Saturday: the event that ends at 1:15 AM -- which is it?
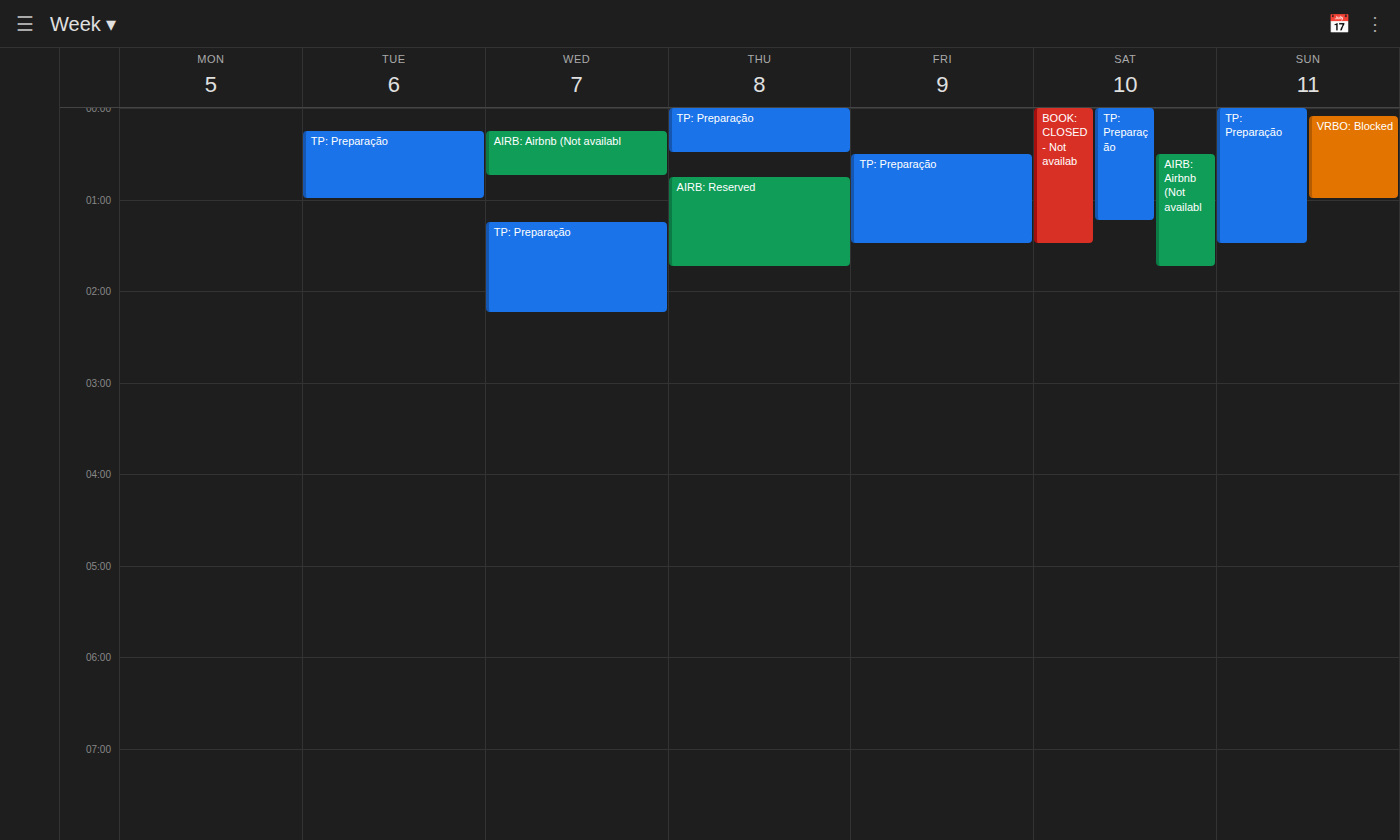
"TP: Preparação"